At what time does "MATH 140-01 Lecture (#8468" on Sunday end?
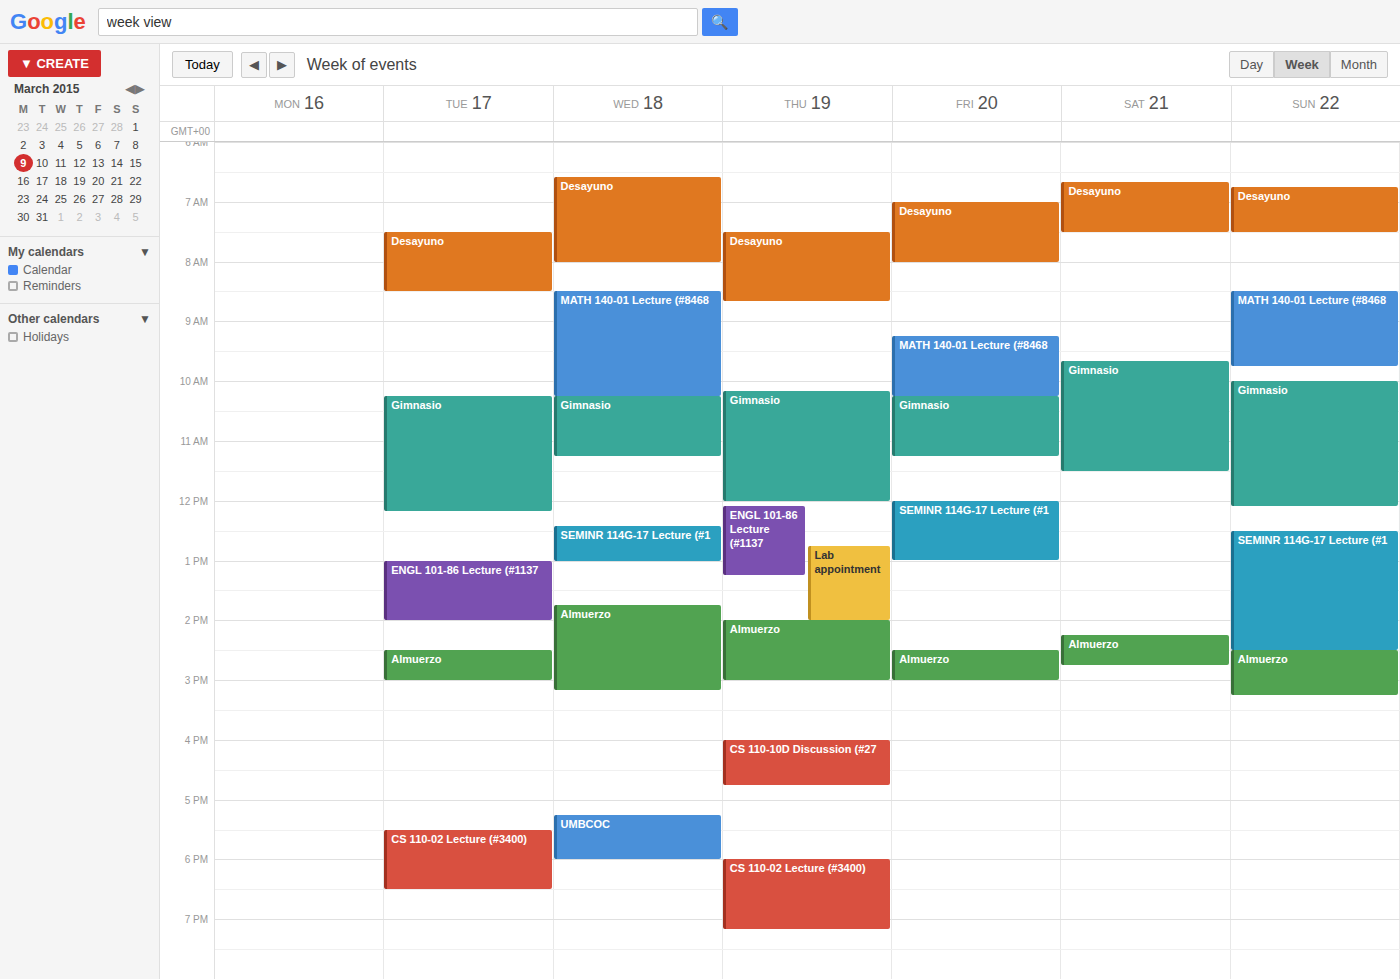
09:45